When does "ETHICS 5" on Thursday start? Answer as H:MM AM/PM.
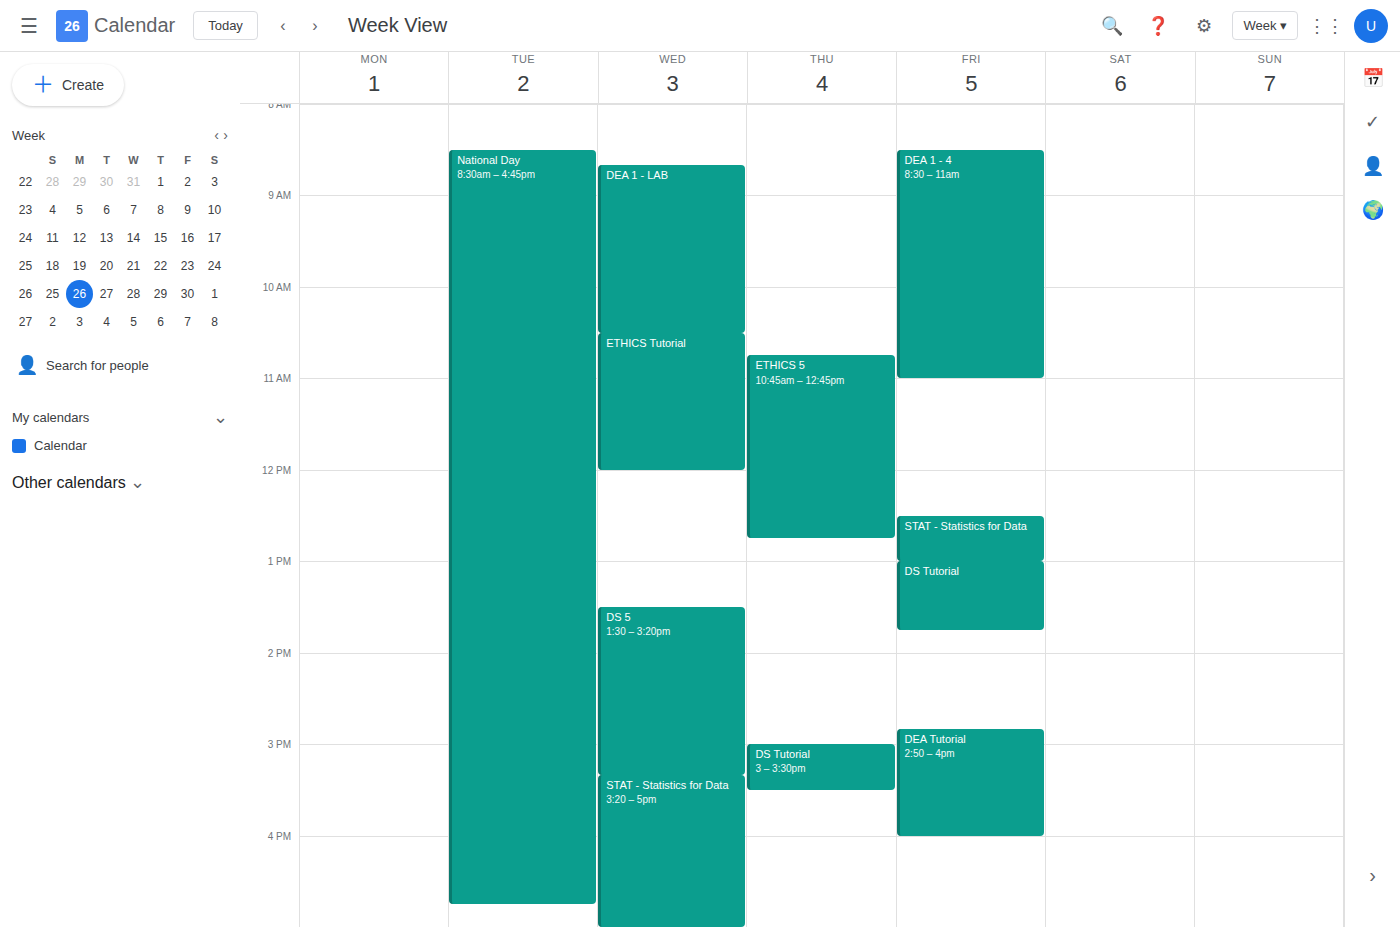
10:45 AM